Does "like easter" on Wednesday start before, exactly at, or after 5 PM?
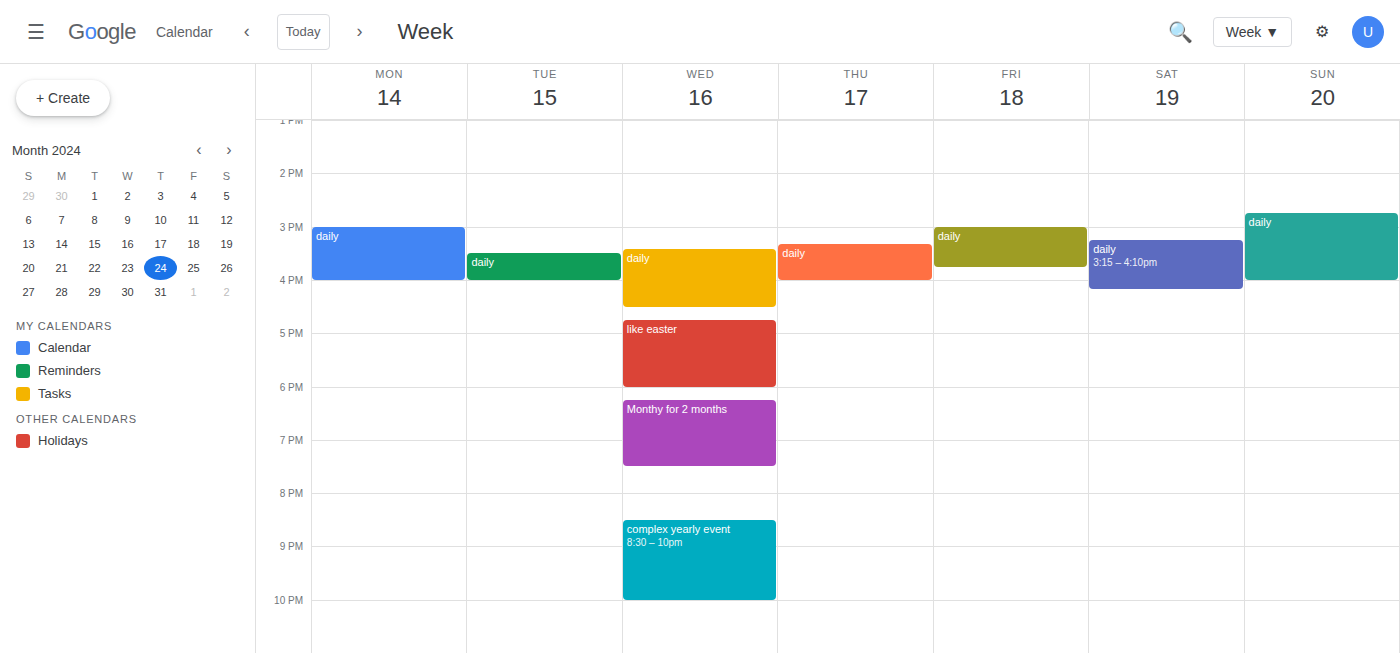
4:45 PM -- before 5 PM, 15 minutes above the 5 PM line.